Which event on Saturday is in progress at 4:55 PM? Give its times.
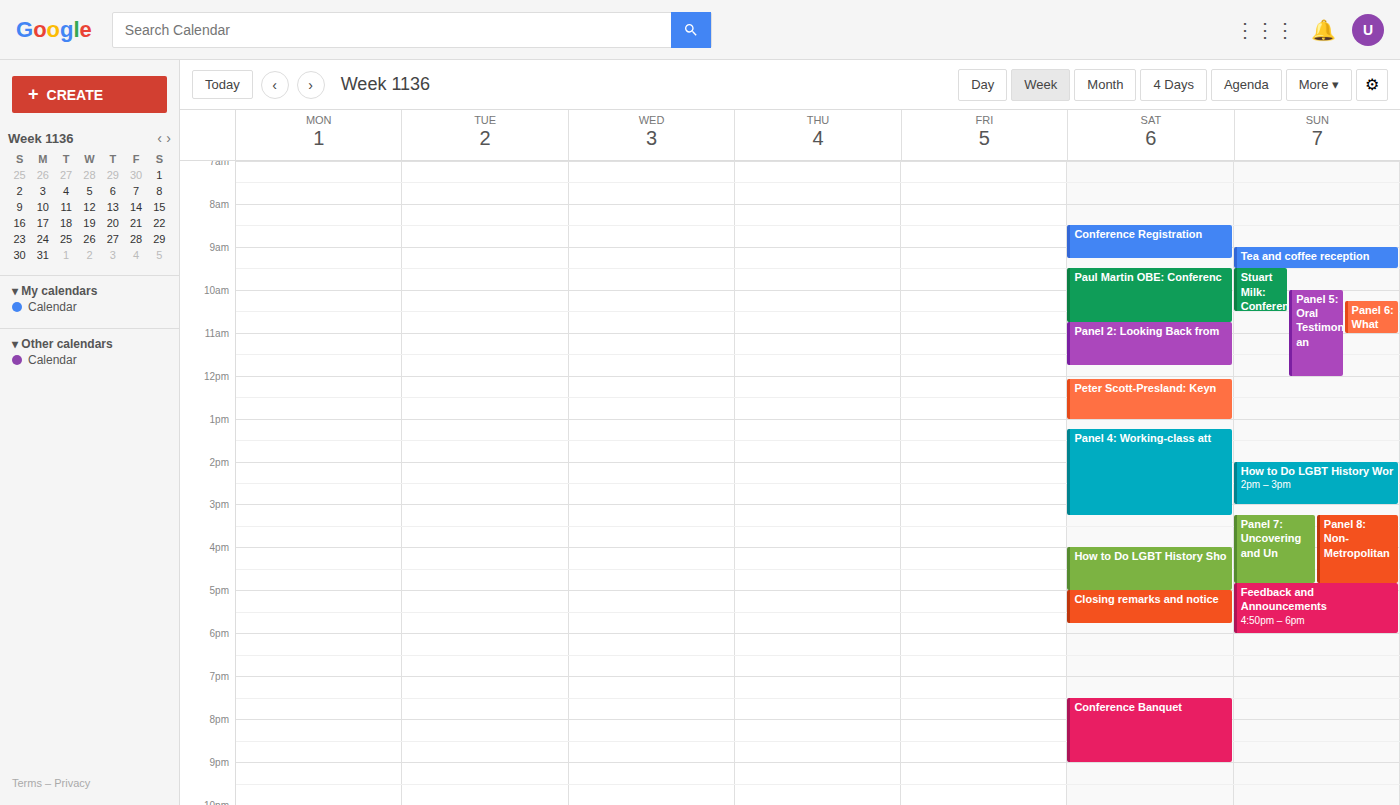
"How to Do LGBT History Sho", 4:00 PM to 5:00 PM